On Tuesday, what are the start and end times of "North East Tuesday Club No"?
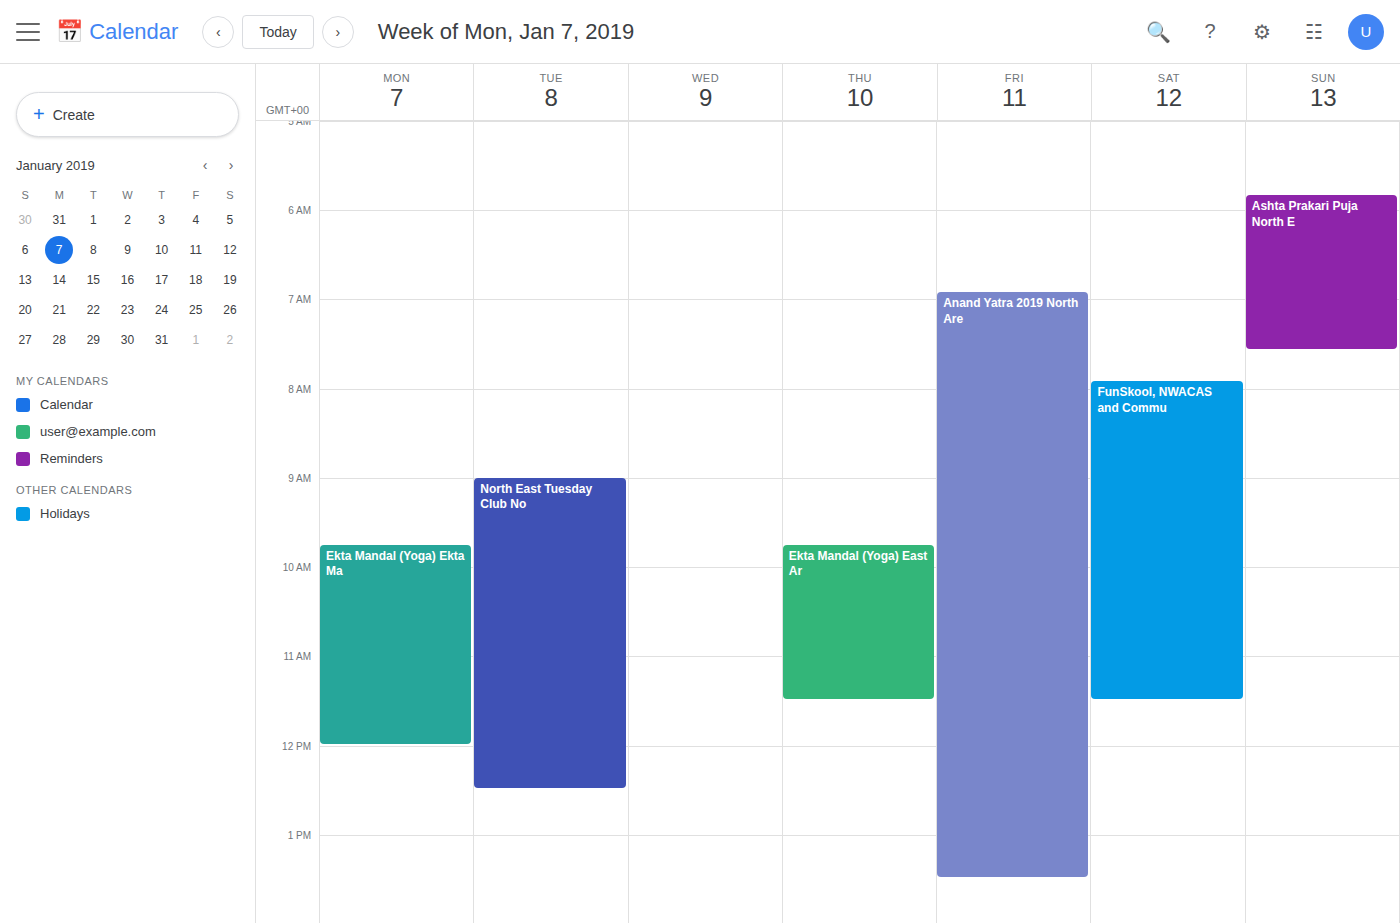
9:00 AM to 12:30 PM